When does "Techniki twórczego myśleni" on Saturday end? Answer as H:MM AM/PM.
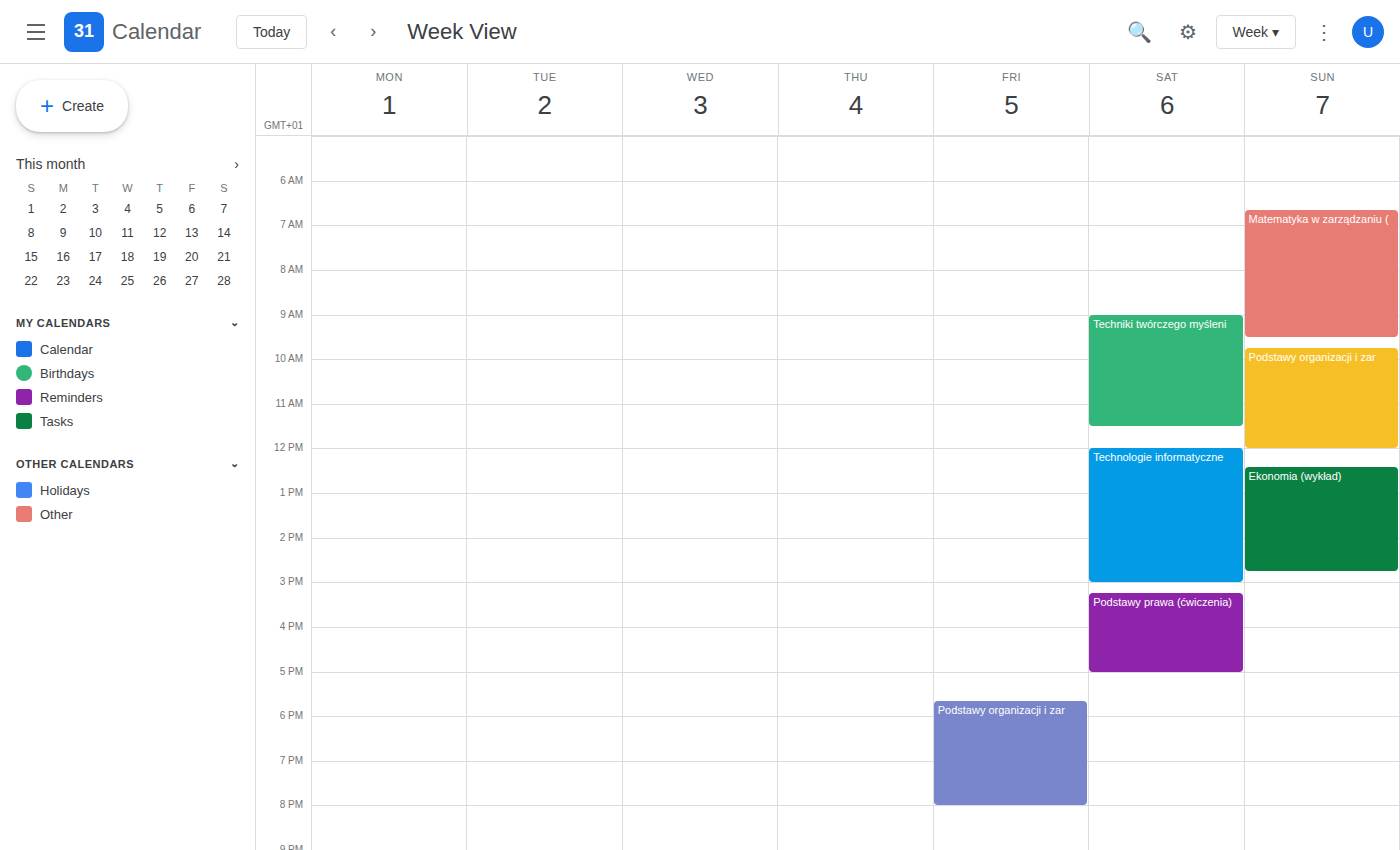
11:30 AM